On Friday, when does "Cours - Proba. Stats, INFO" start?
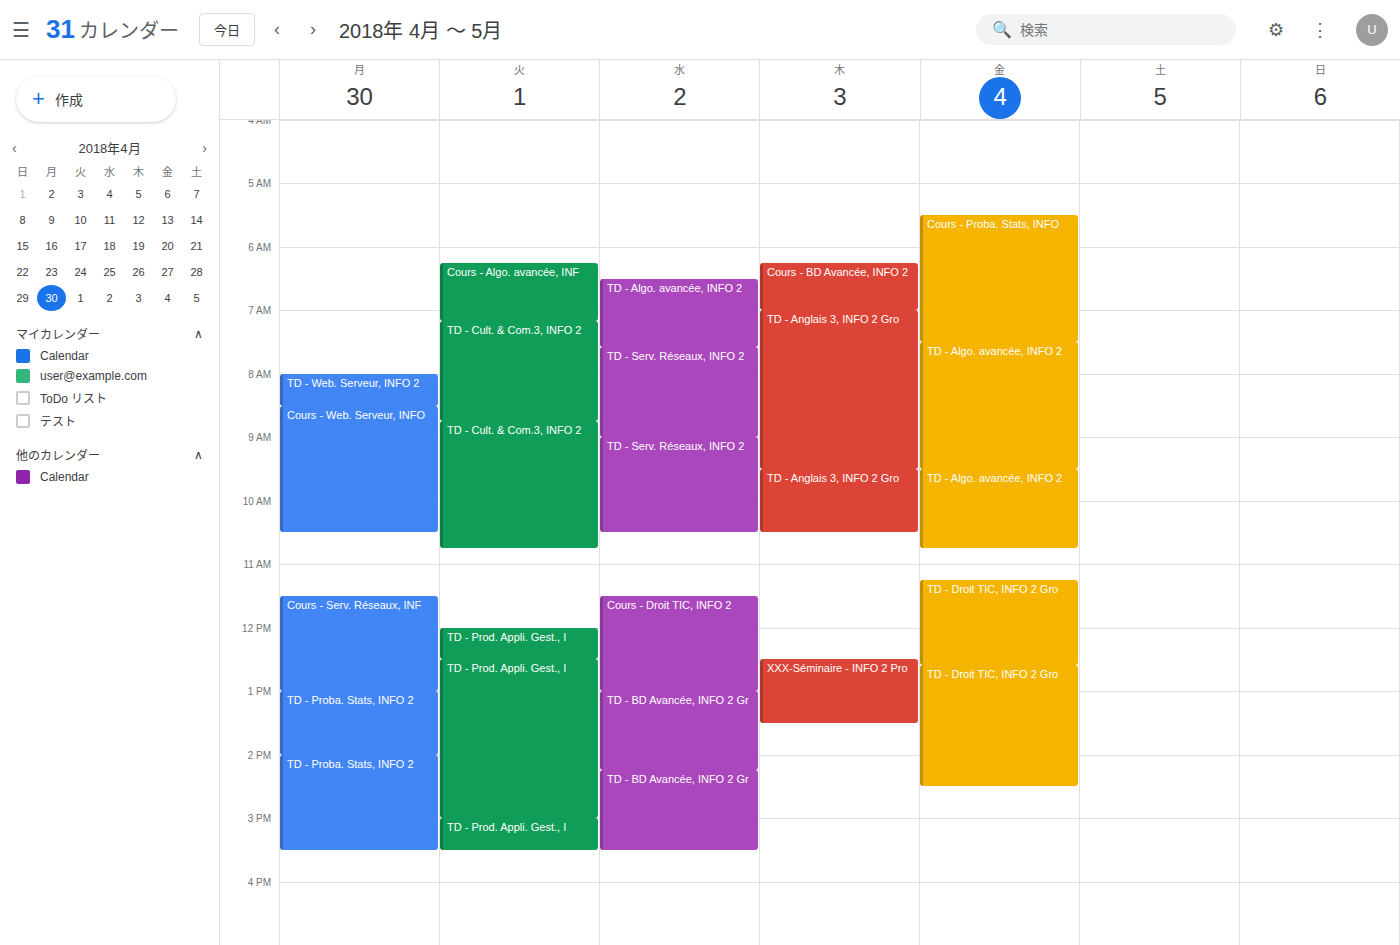
5:30 AM